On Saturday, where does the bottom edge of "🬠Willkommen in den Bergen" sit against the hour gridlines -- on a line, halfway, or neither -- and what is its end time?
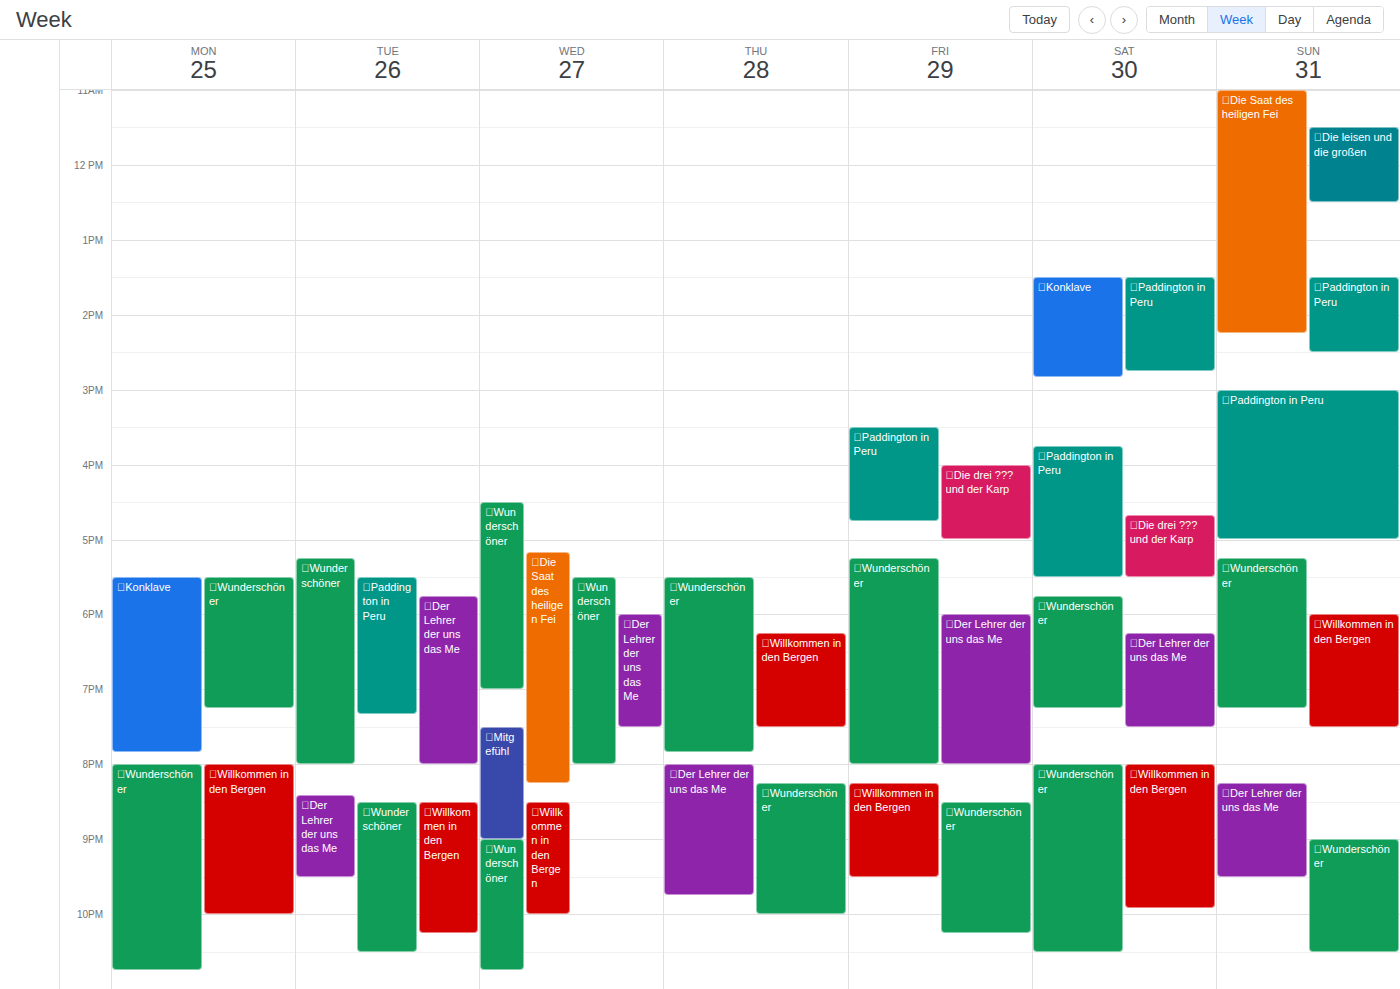
9:55 PM -- neither: 55 minutes below the 9 PM line and 5 minutes above the 10 PM line.